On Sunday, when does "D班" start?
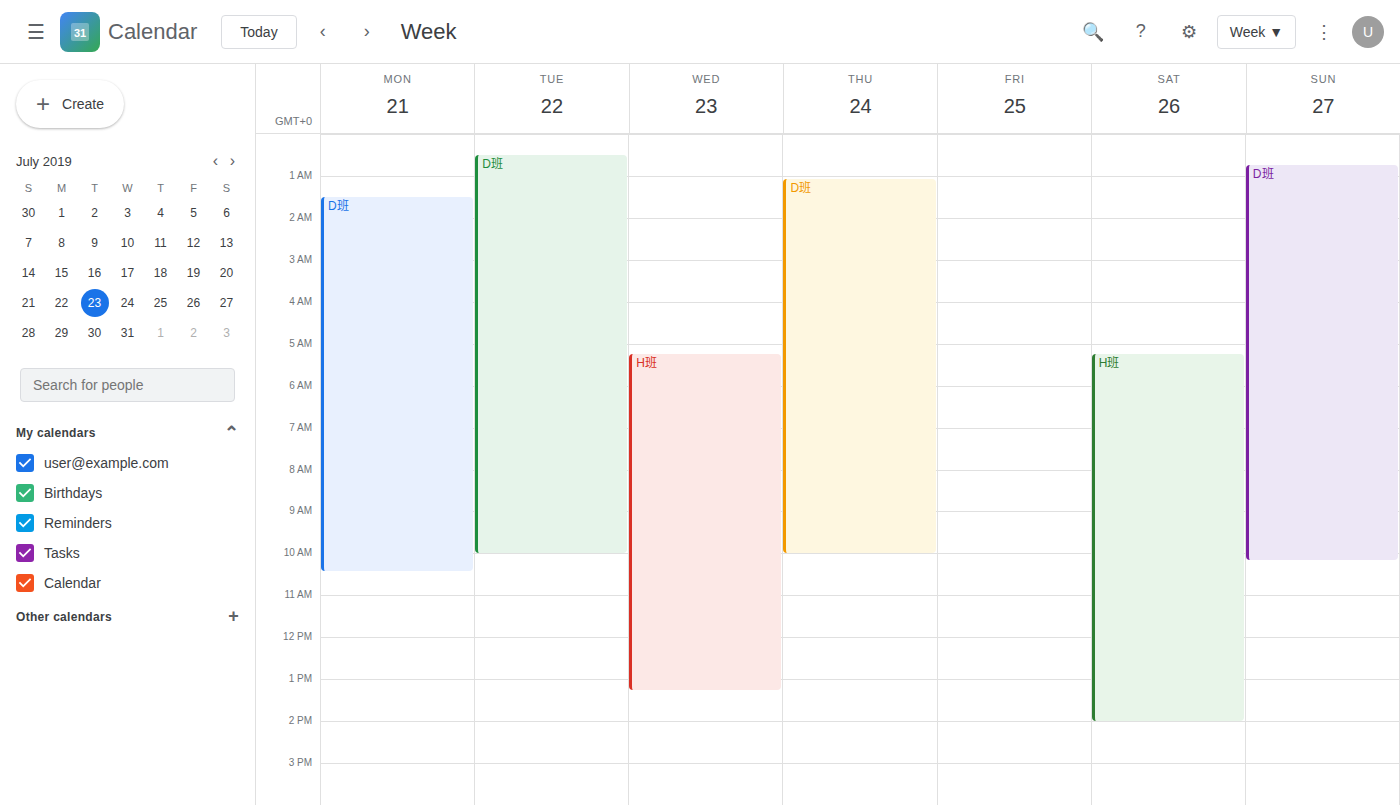
12:45 AM